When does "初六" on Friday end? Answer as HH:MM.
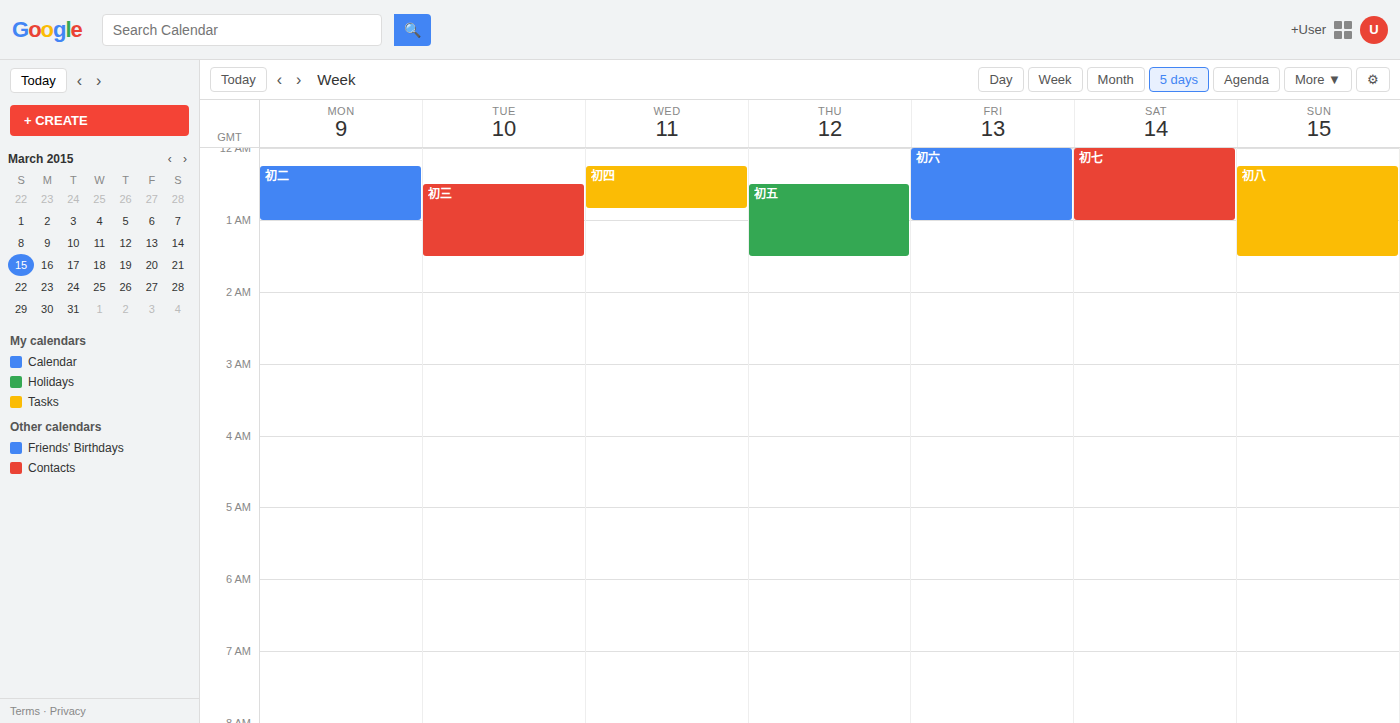
01:00